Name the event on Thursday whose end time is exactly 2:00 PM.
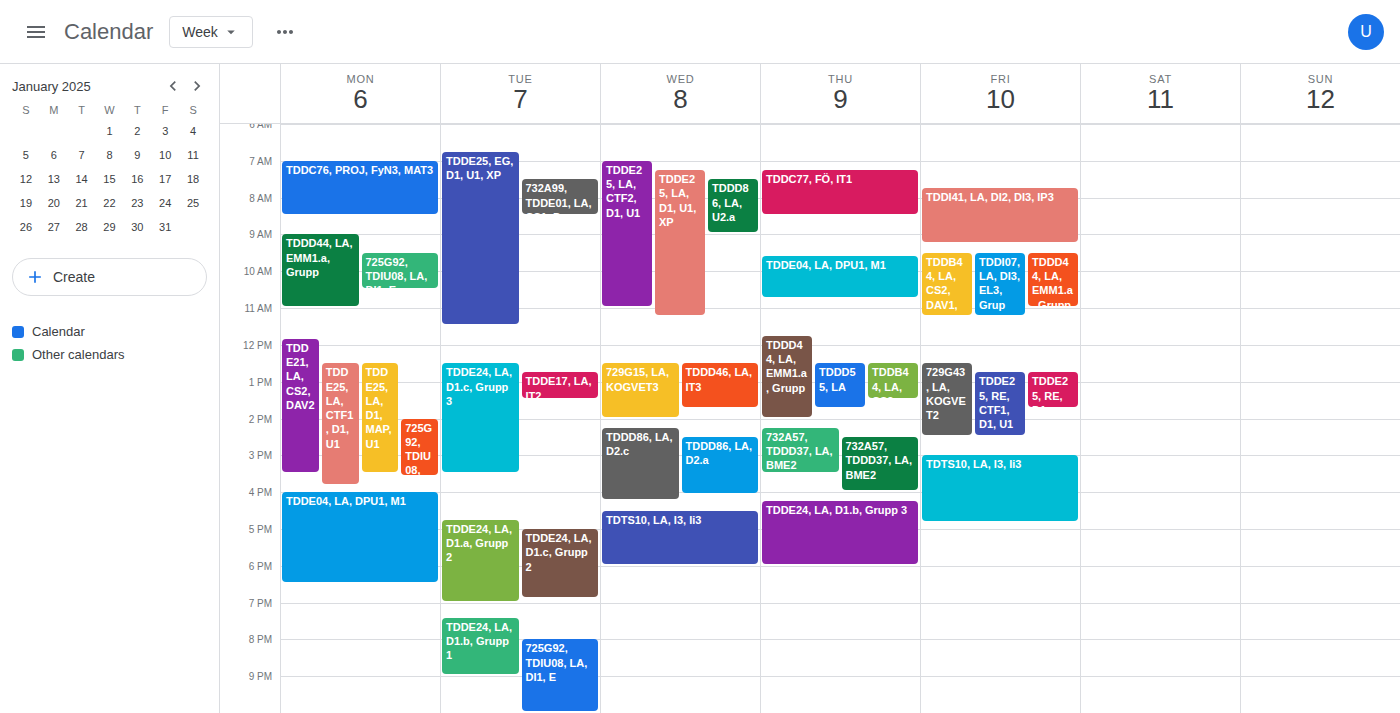
"TDDD44, LA, EMM1.a, Grupp"